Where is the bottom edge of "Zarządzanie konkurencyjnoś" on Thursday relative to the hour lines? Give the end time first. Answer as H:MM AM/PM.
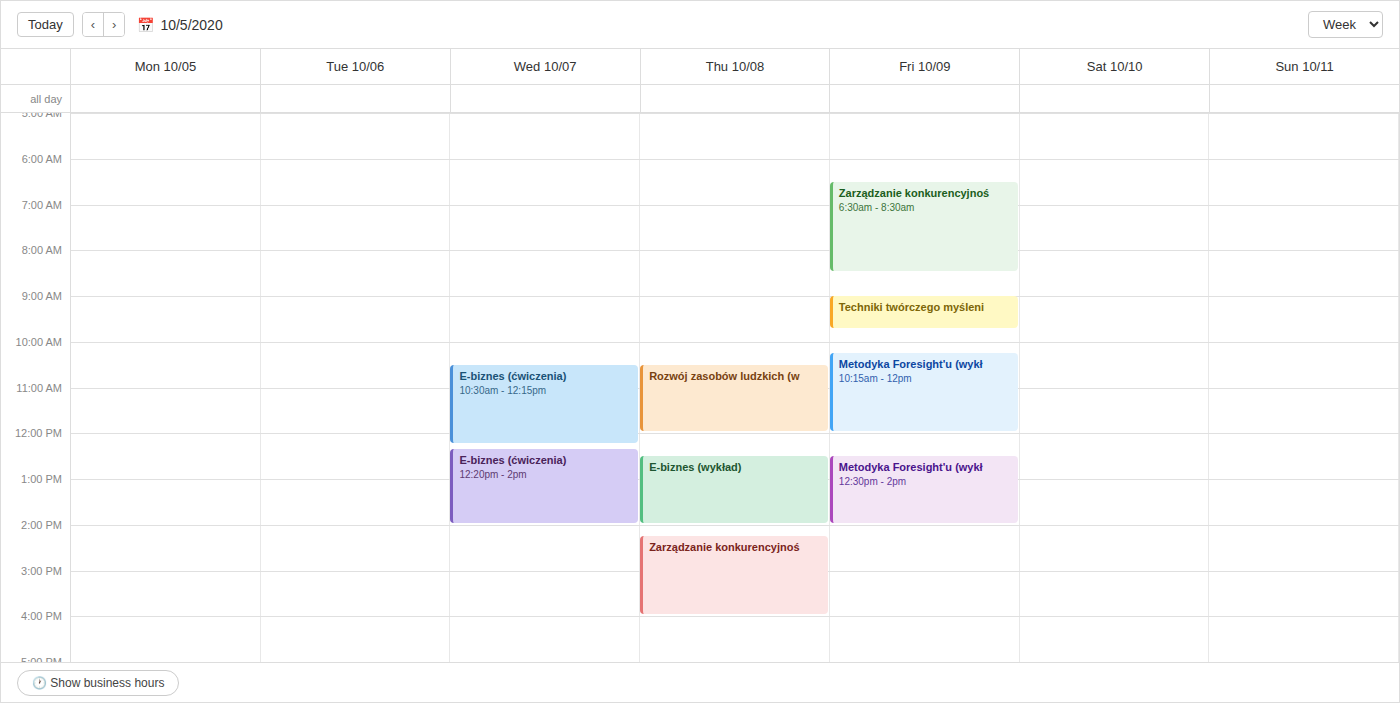
4:00 PM -- exactly on the 4 PM line.